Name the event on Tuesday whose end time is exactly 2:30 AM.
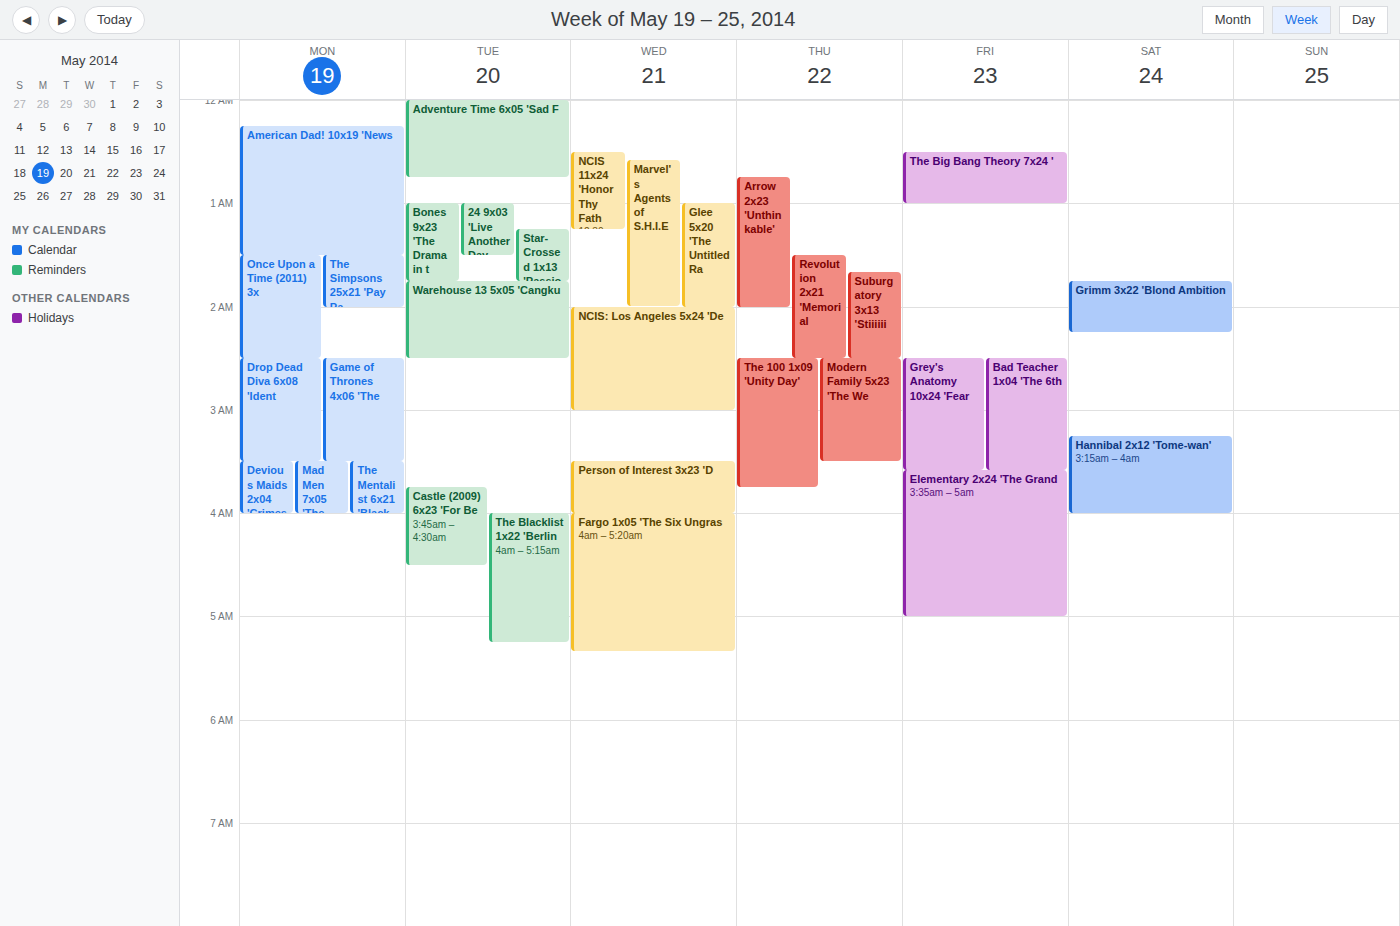
"Warehouse 13 5x05 'Cangku"